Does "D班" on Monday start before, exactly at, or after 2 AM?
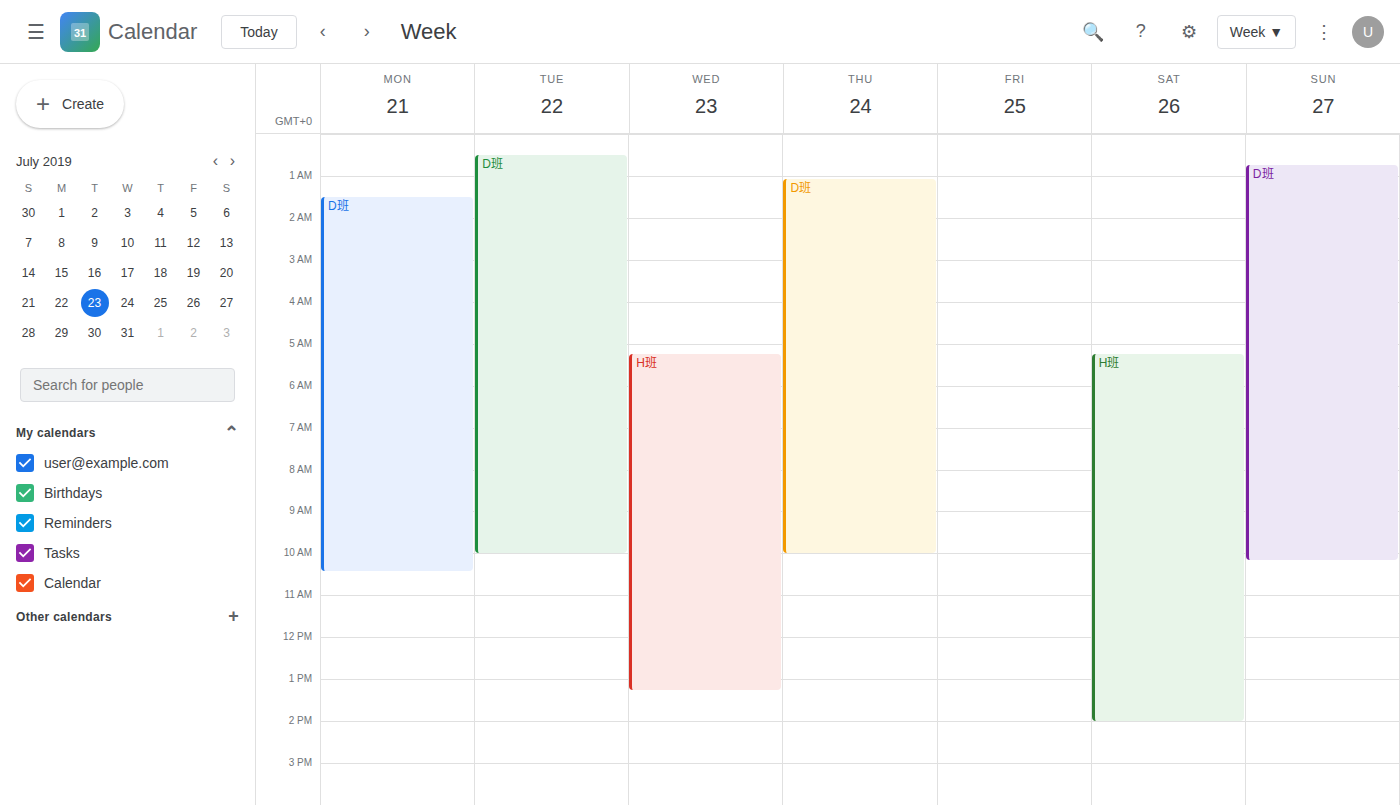
1:30 AM -- before 2 AM, 30 minutes above the 2 AM line.